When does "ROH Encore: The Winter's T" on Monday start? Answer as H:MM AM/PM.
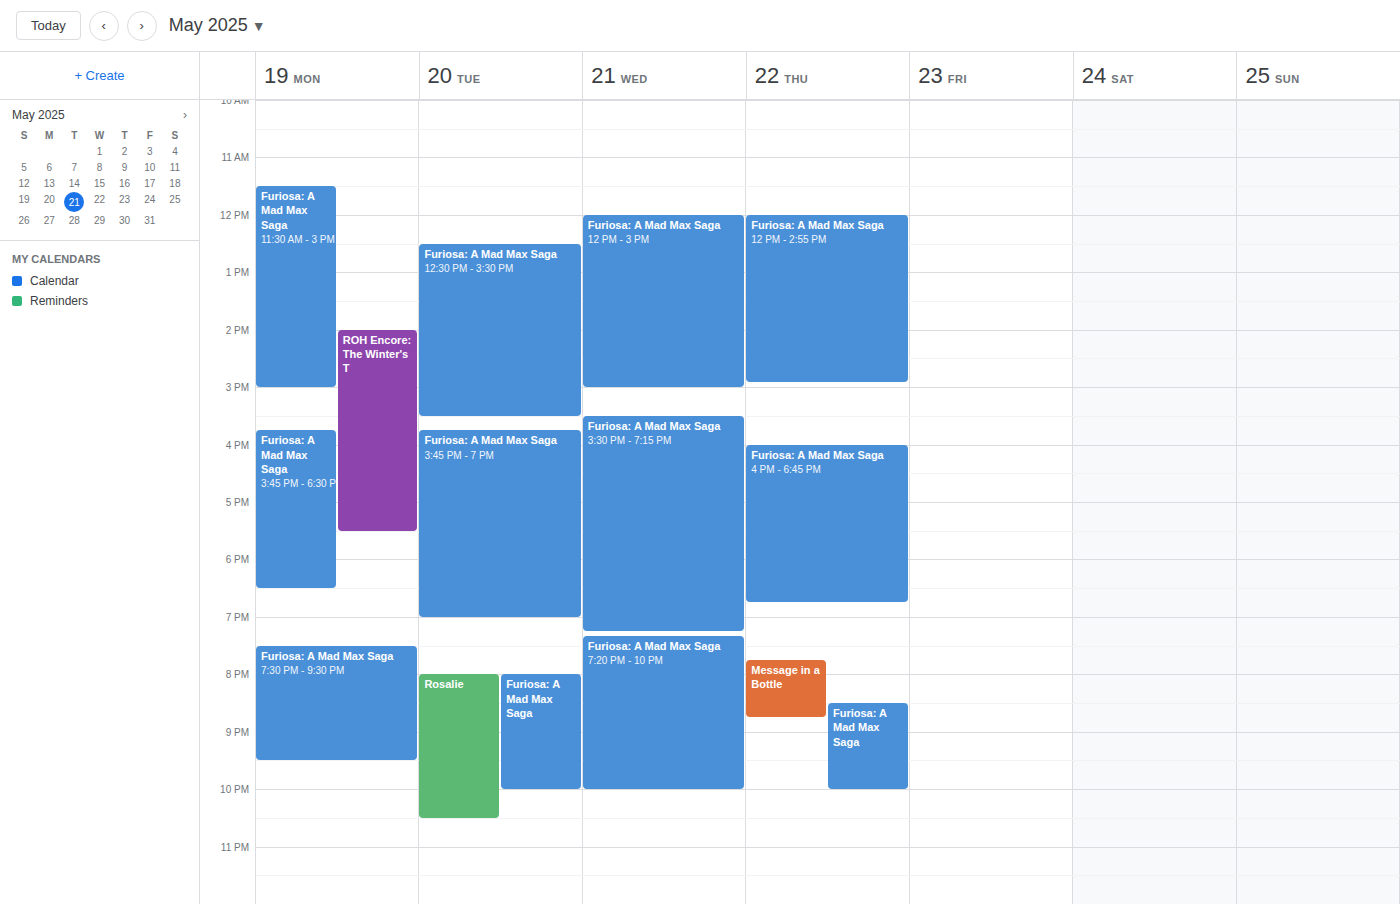
2:00 PM